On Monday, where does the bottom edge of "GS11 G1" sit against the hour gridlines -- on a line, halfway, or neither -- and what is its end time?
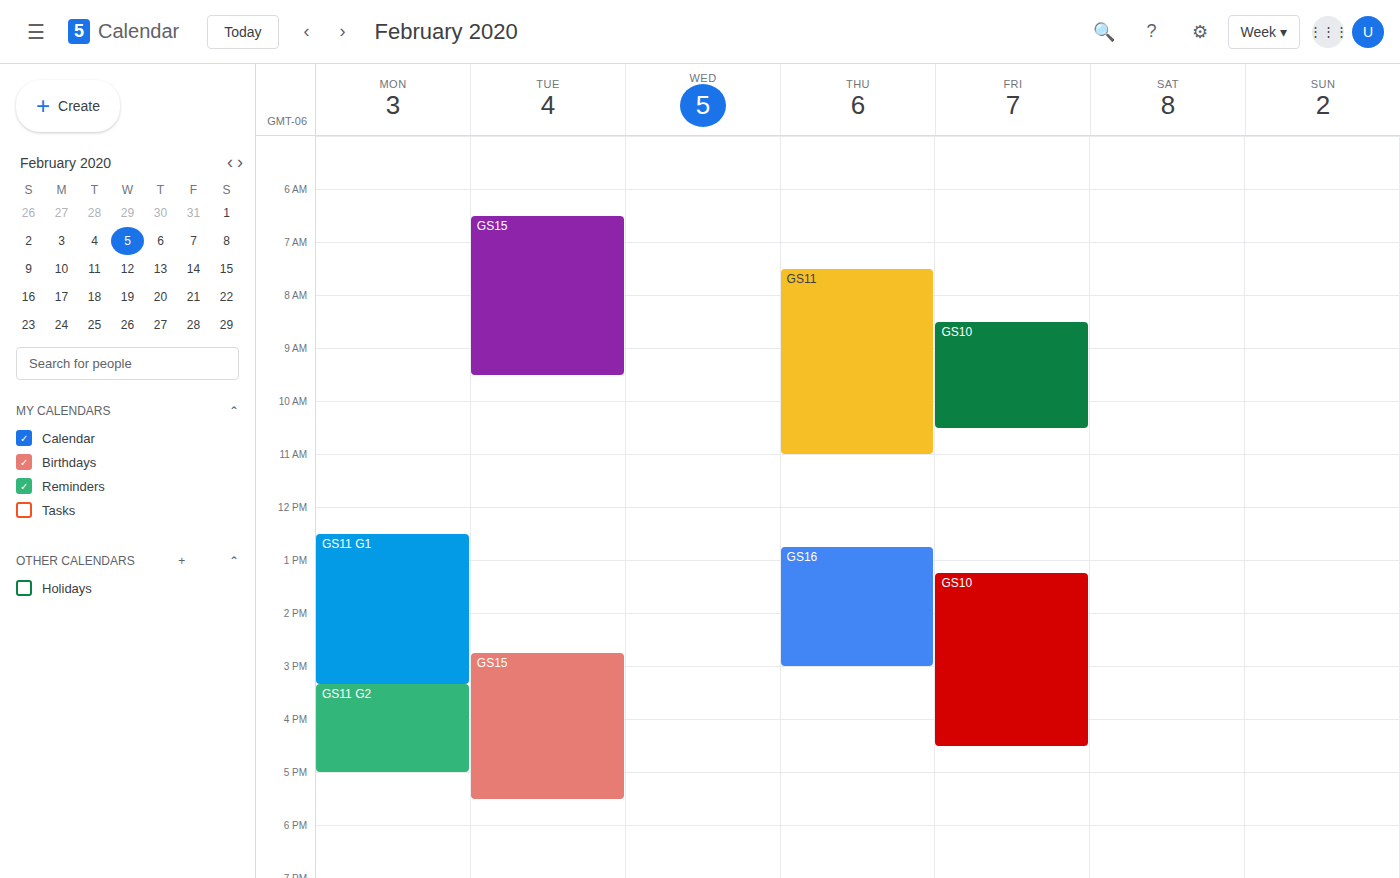
3:20 PM -- neither: 20 minutes below the 3 PM line and 40 minutes above the 4 PM line.